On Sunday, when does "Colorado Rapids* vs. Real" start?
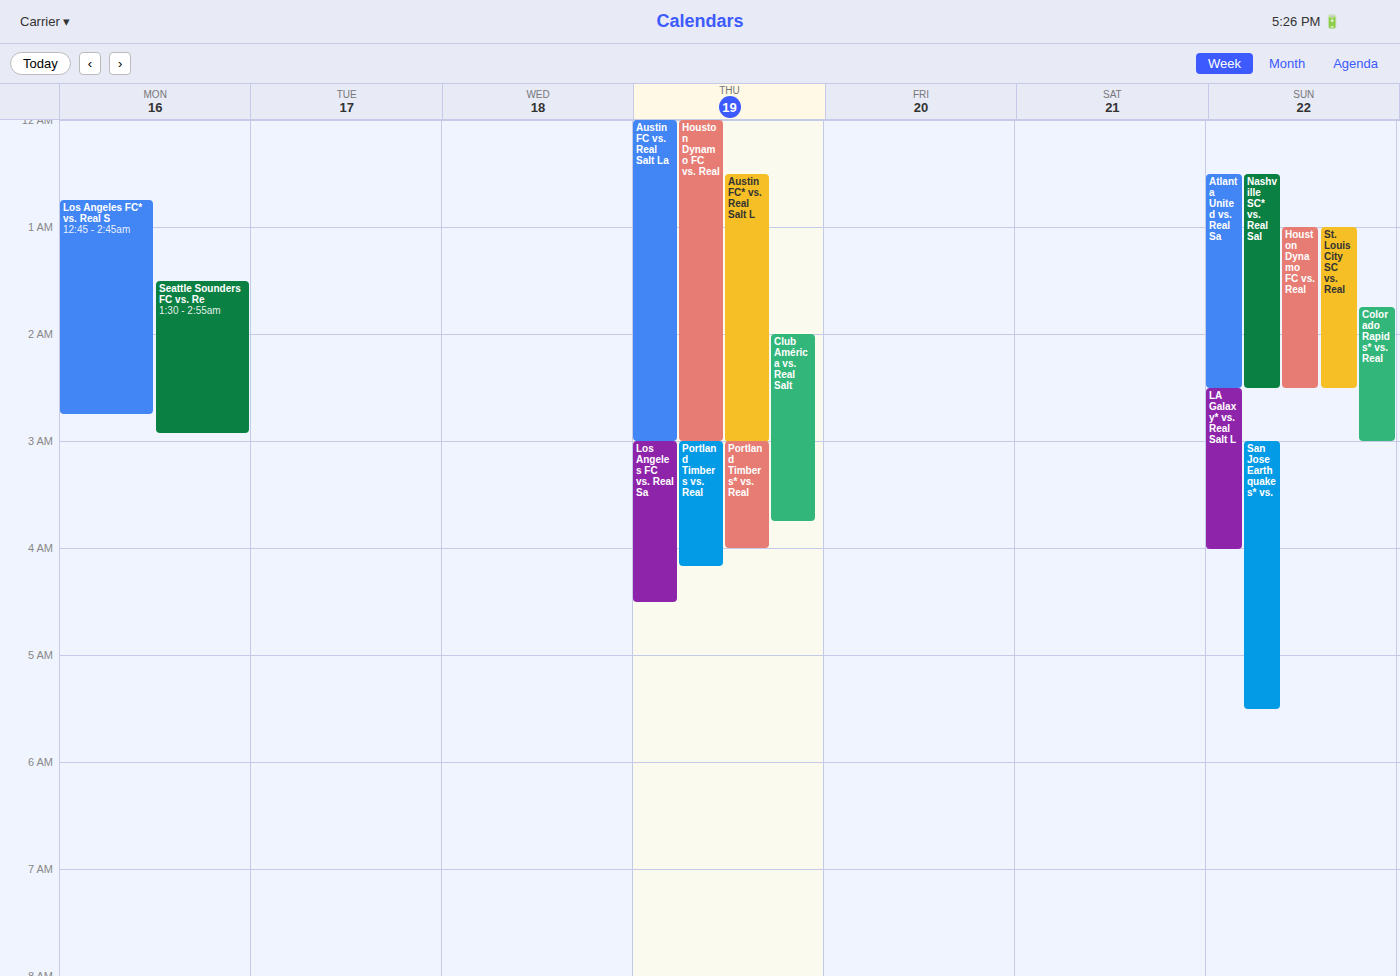
1:45 AM